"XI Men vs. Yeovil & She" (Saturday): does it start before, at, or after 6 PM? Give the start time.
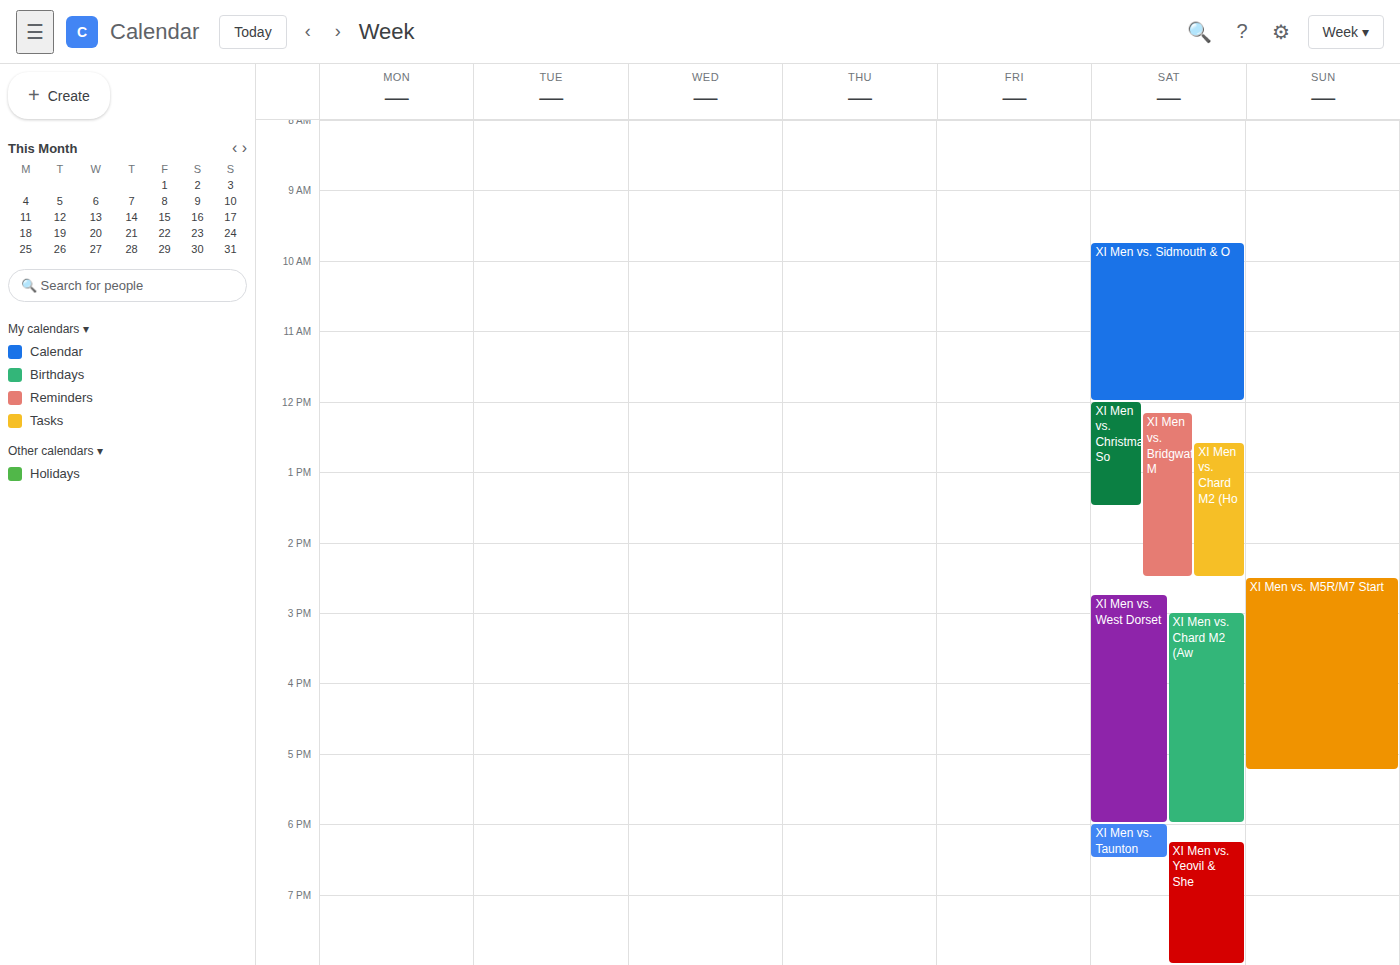
6:15 PM -- after 6 PM, 15 minutes below the 6 PM line.